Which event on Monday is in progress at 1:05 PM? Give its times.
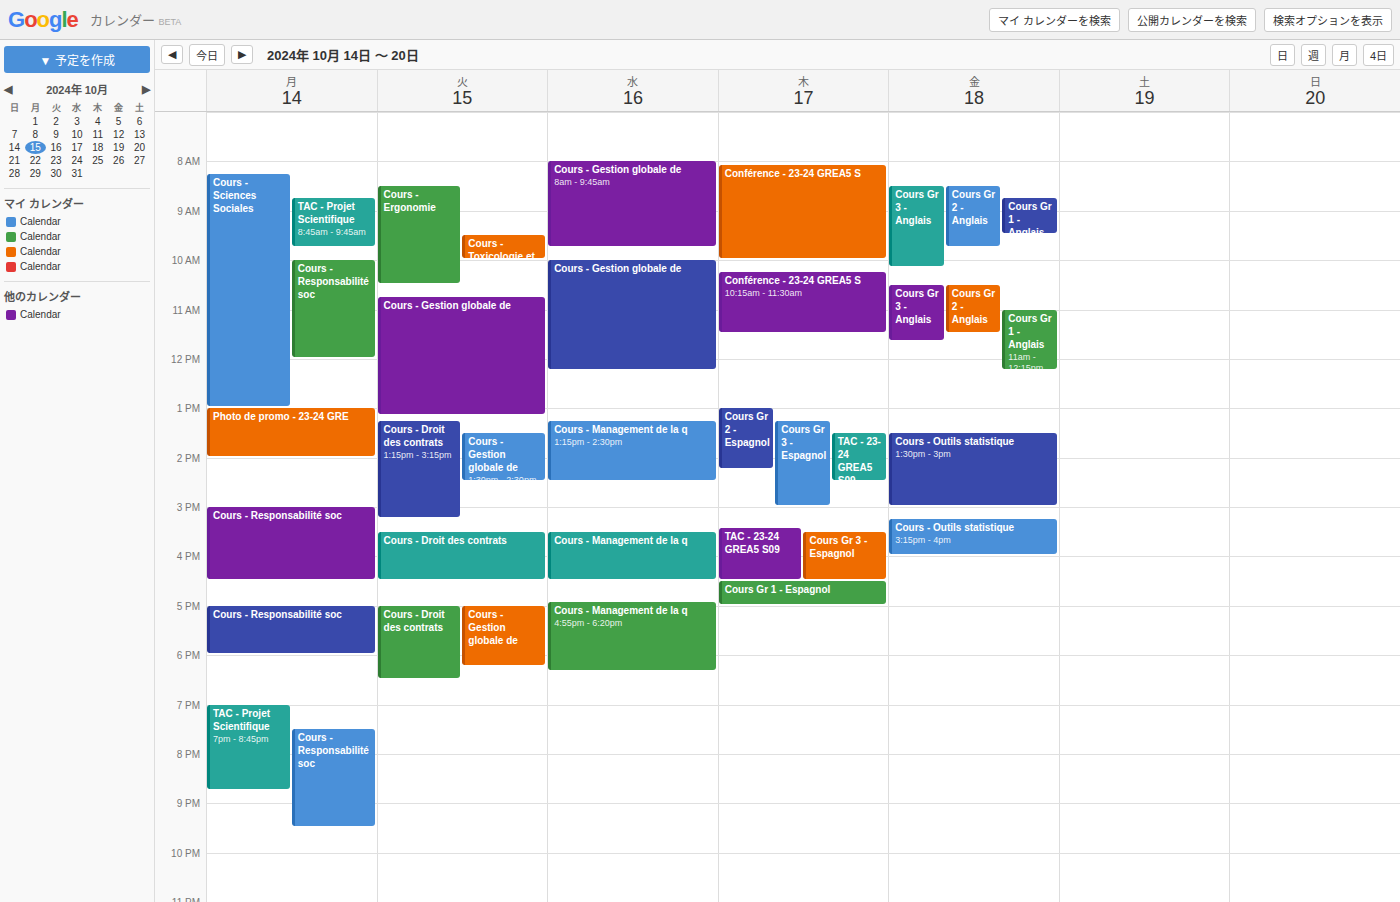
"Photo de promo - 23-24 GRE", 1:00 PM to 2:00 PM